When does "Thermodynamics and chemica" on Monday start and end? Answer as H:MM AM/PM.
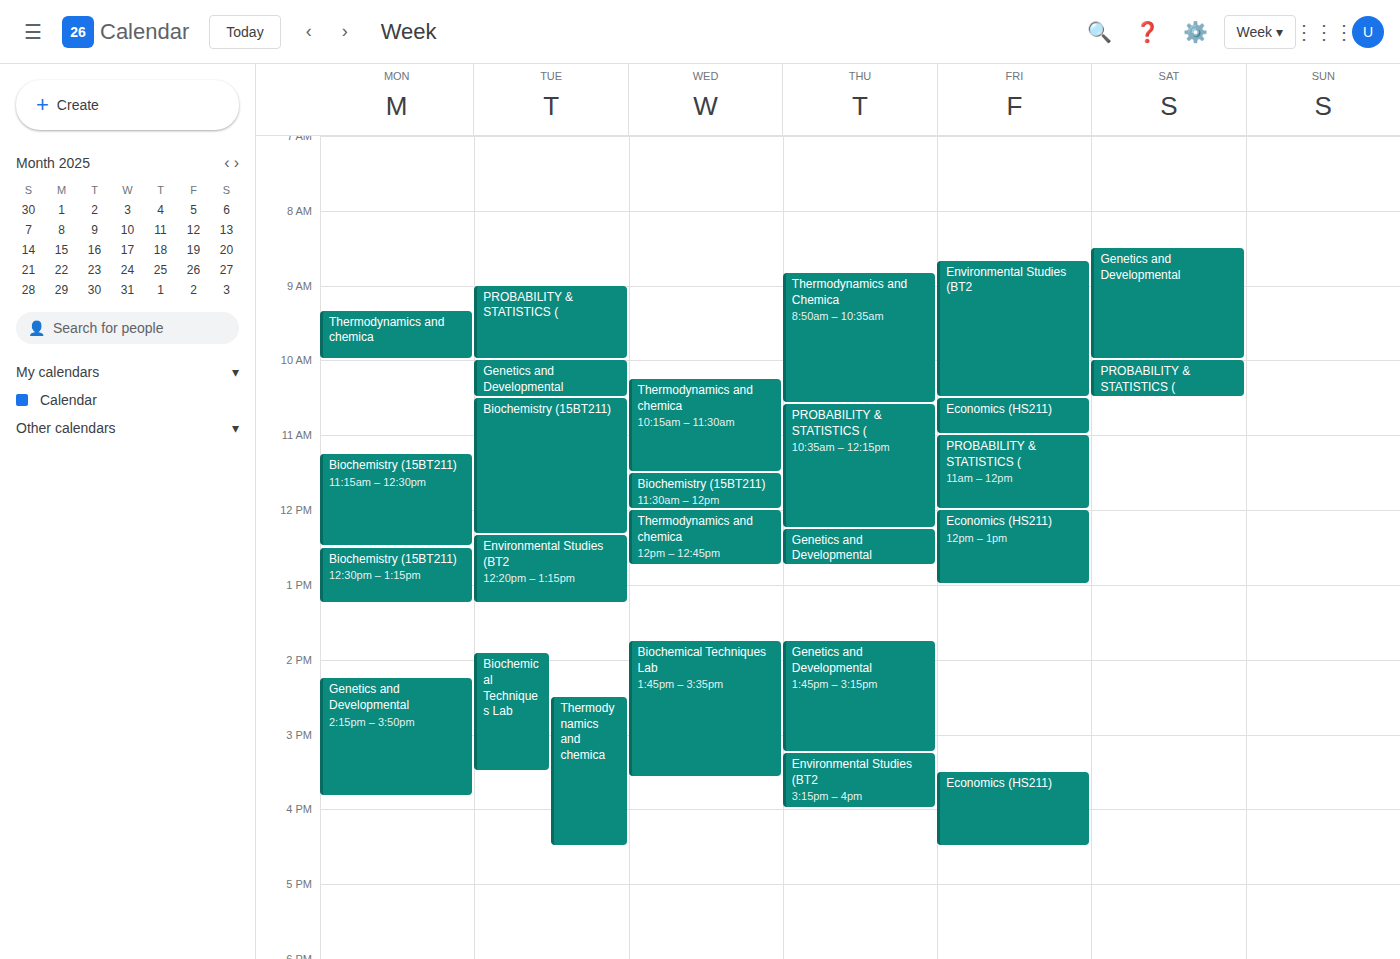
9:20 AM to 10:00 AM